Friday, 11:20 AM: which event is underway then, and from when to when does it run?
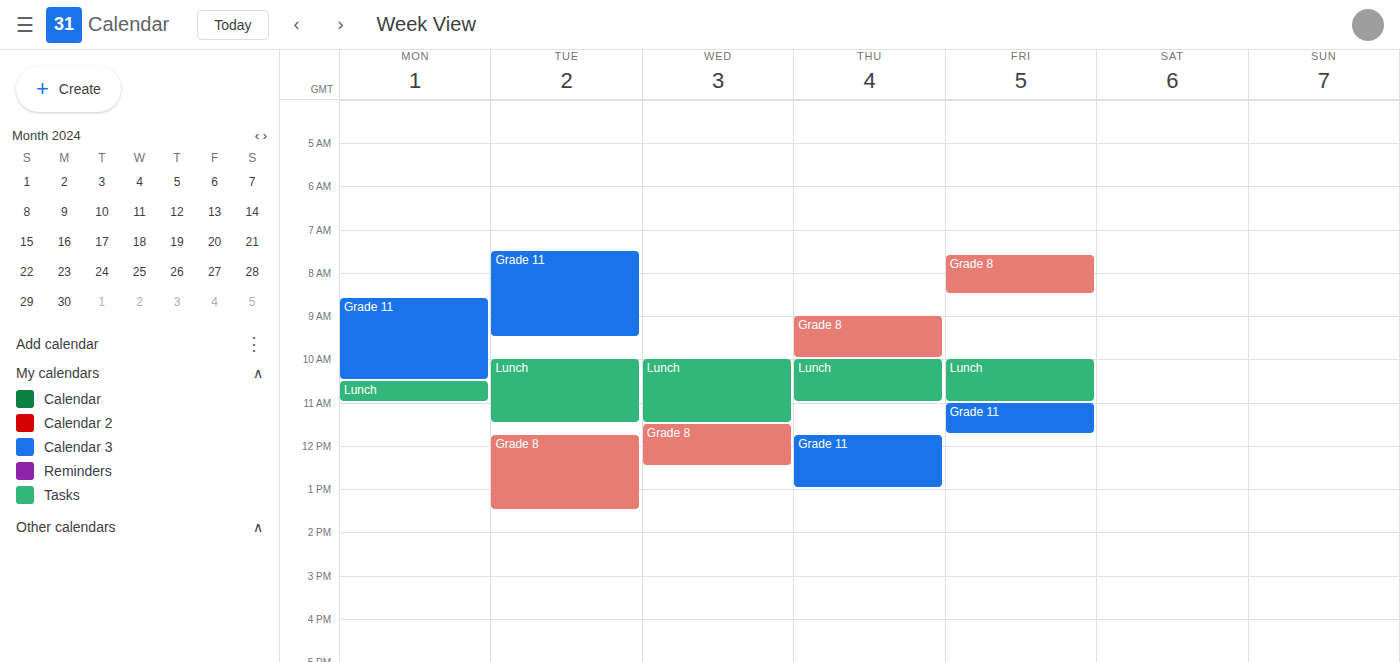
"Grade 11", 11:00 AM to 11:45 AM